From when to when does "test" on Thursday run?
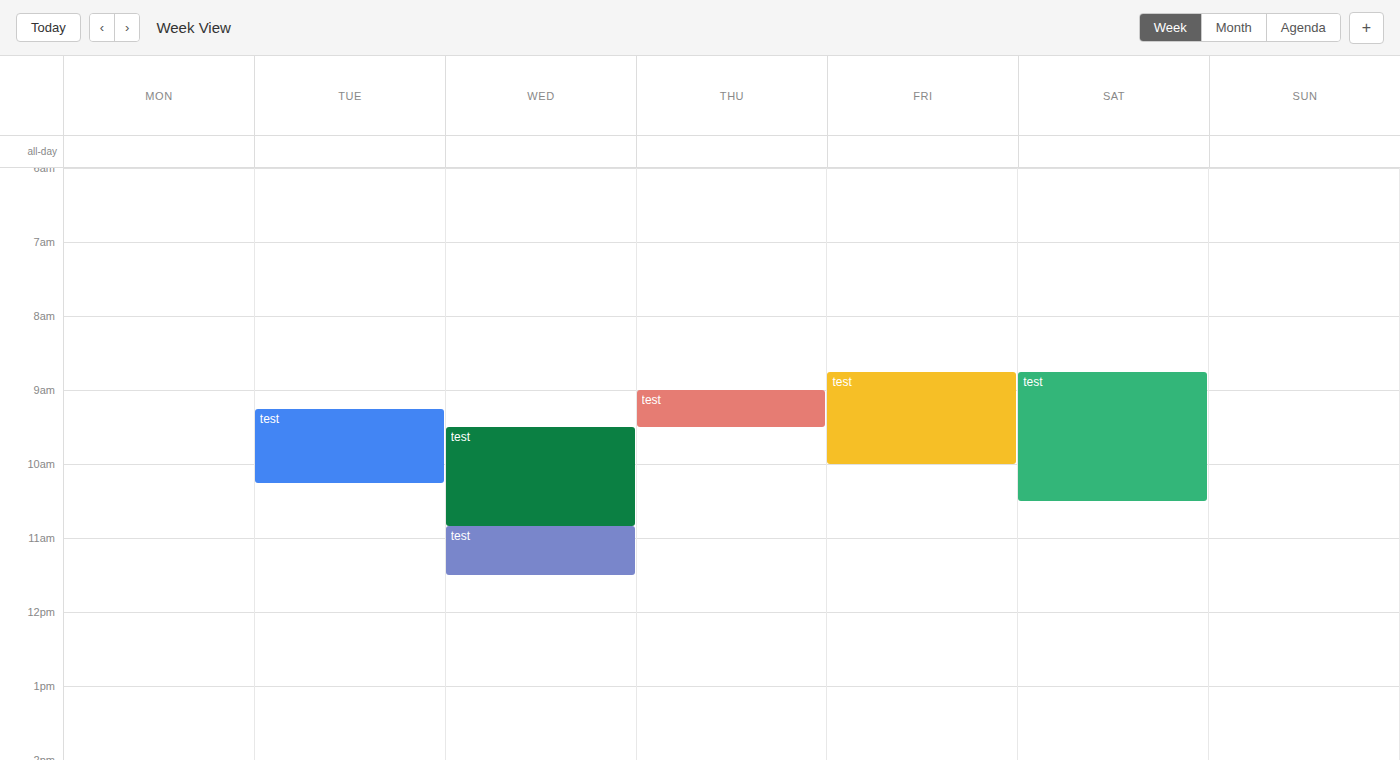
9:00 AM to 9:30 AM